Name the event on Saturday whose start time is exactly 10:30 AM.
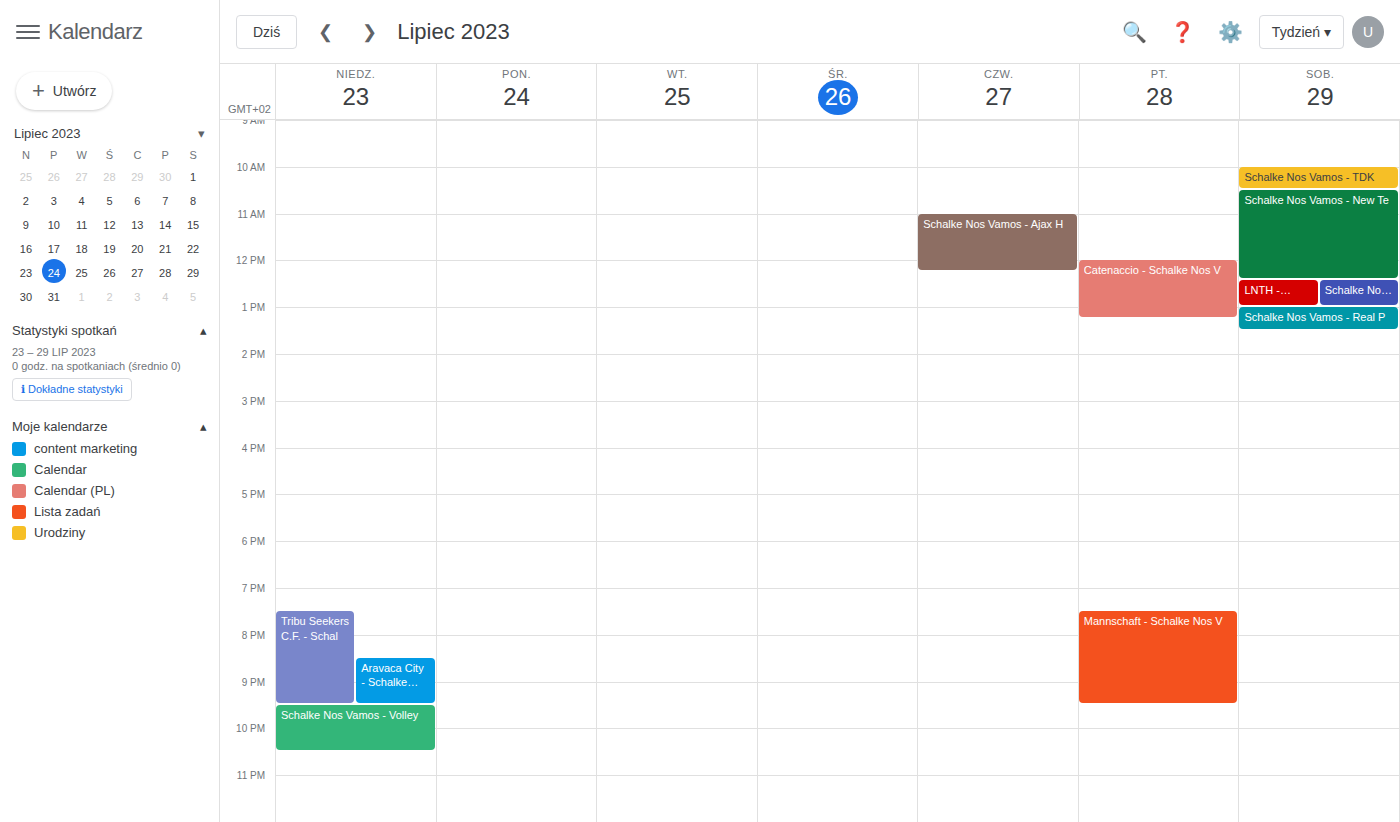
"Schalke Nos Vamos - New Te"